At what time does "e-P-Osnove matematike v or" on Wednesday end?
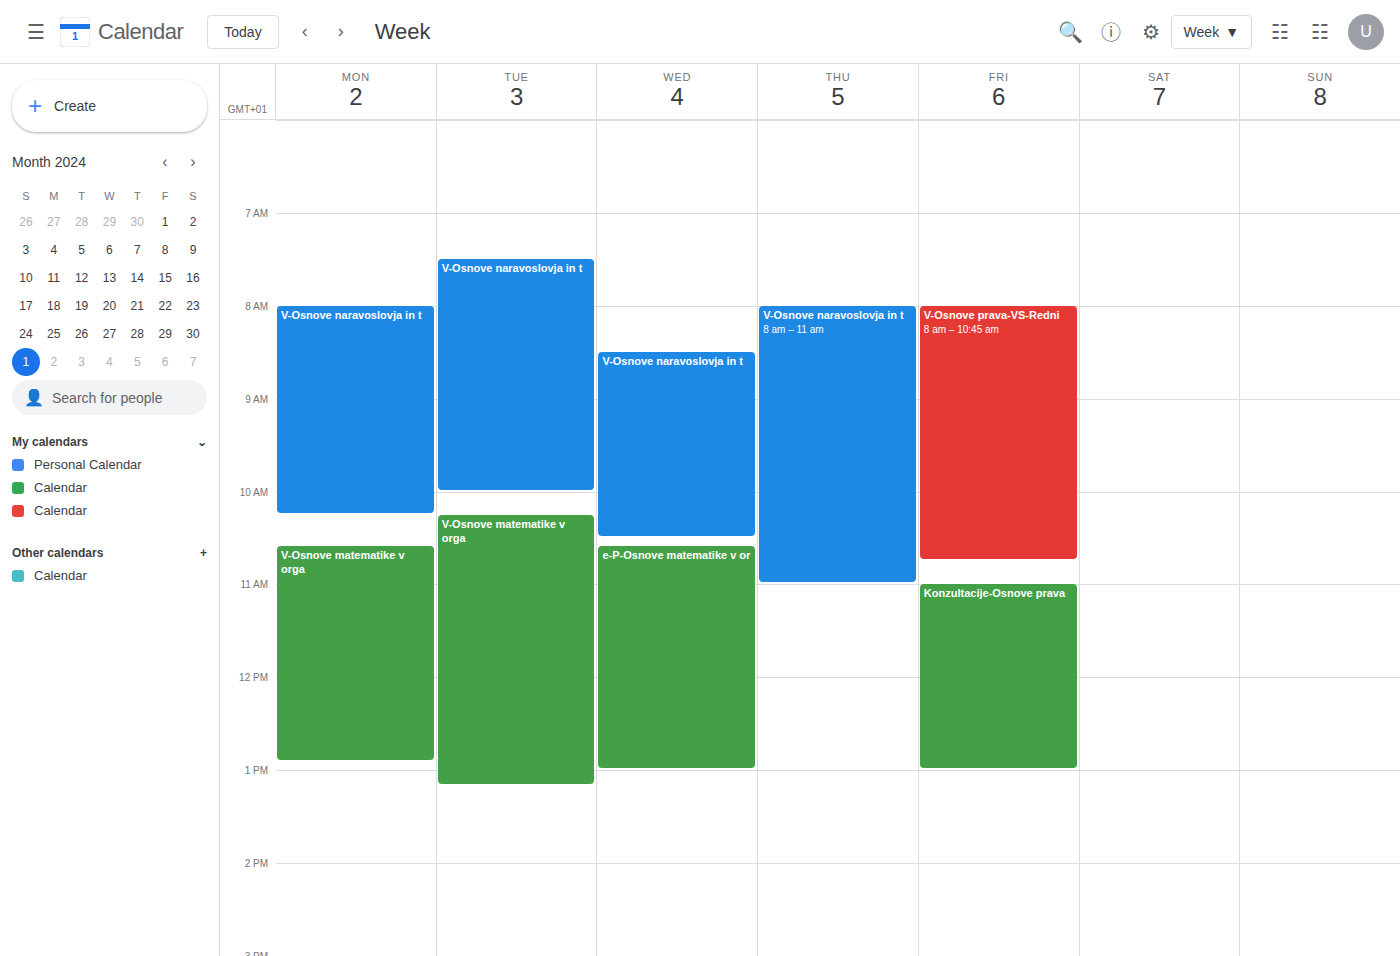
13:00